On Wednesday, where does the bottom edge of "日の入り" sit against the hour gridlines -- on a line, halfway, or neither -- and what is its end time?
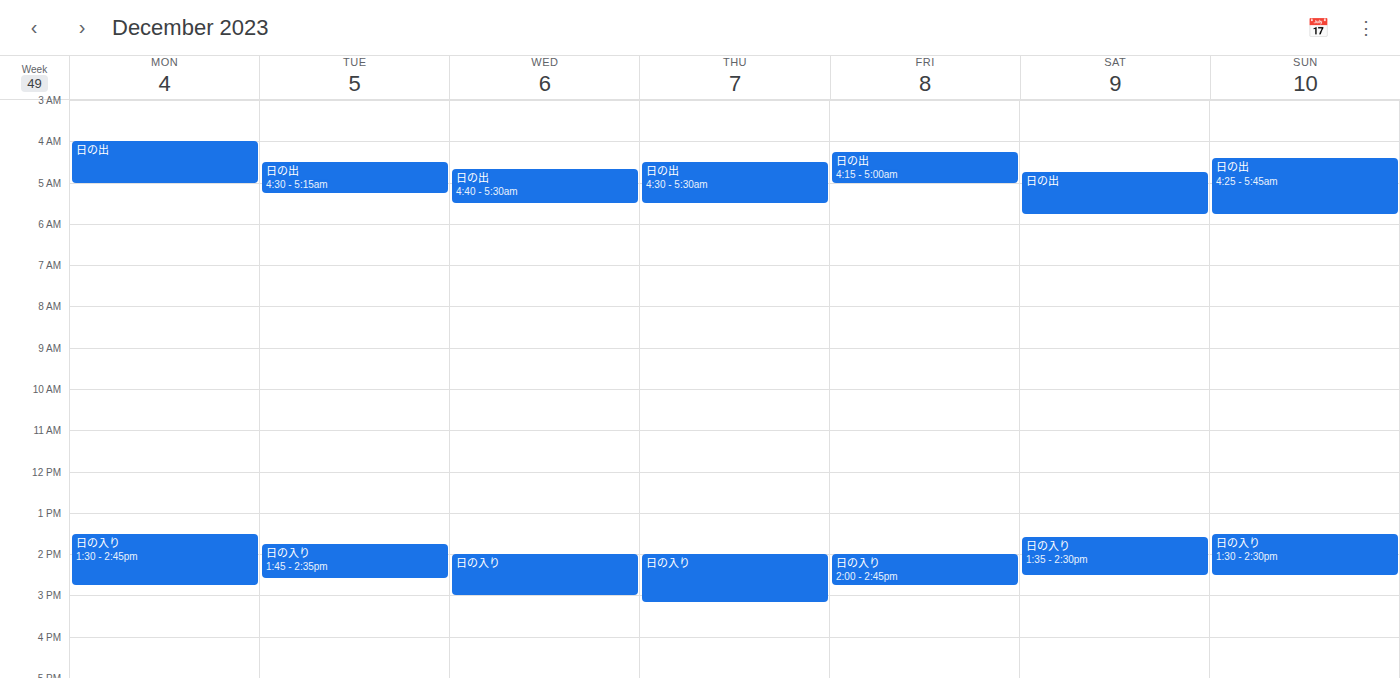
3:00 PM -- exactly on the 3 PM line.